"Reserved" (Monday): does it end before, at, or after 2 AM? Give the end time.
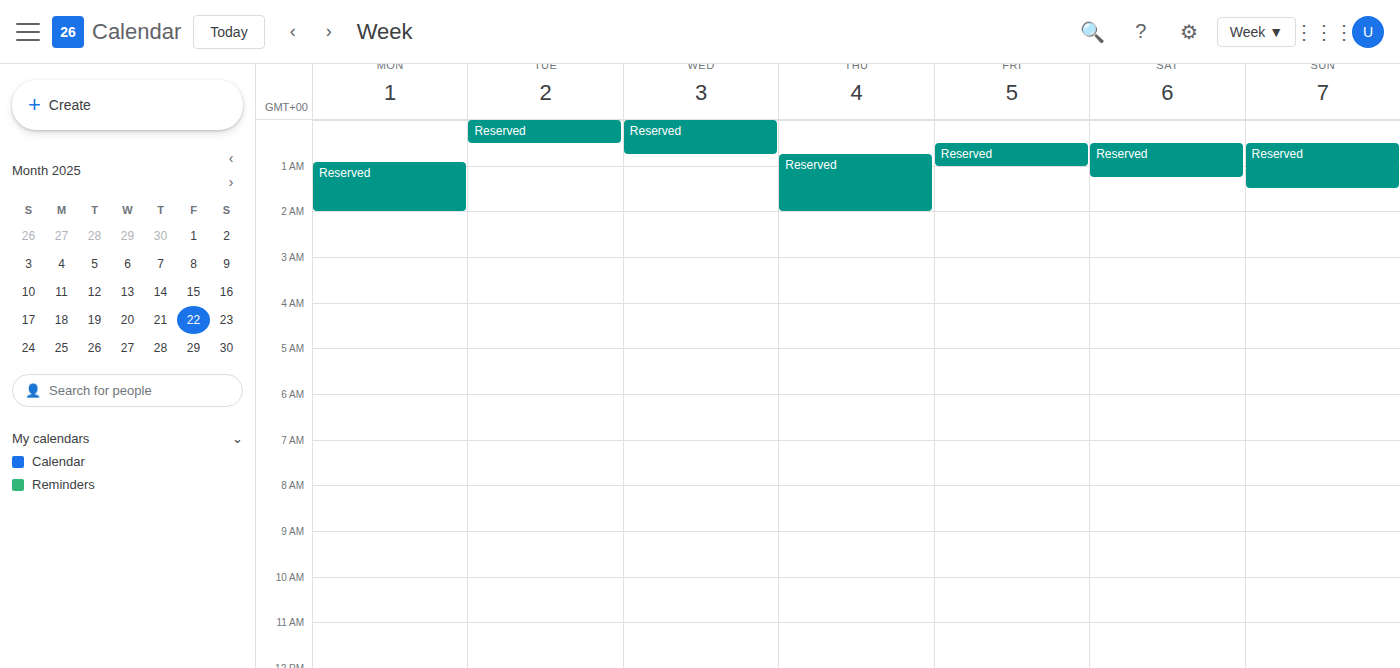
2:00 AM -- exactly at 2 AM, on the 2 AM line.